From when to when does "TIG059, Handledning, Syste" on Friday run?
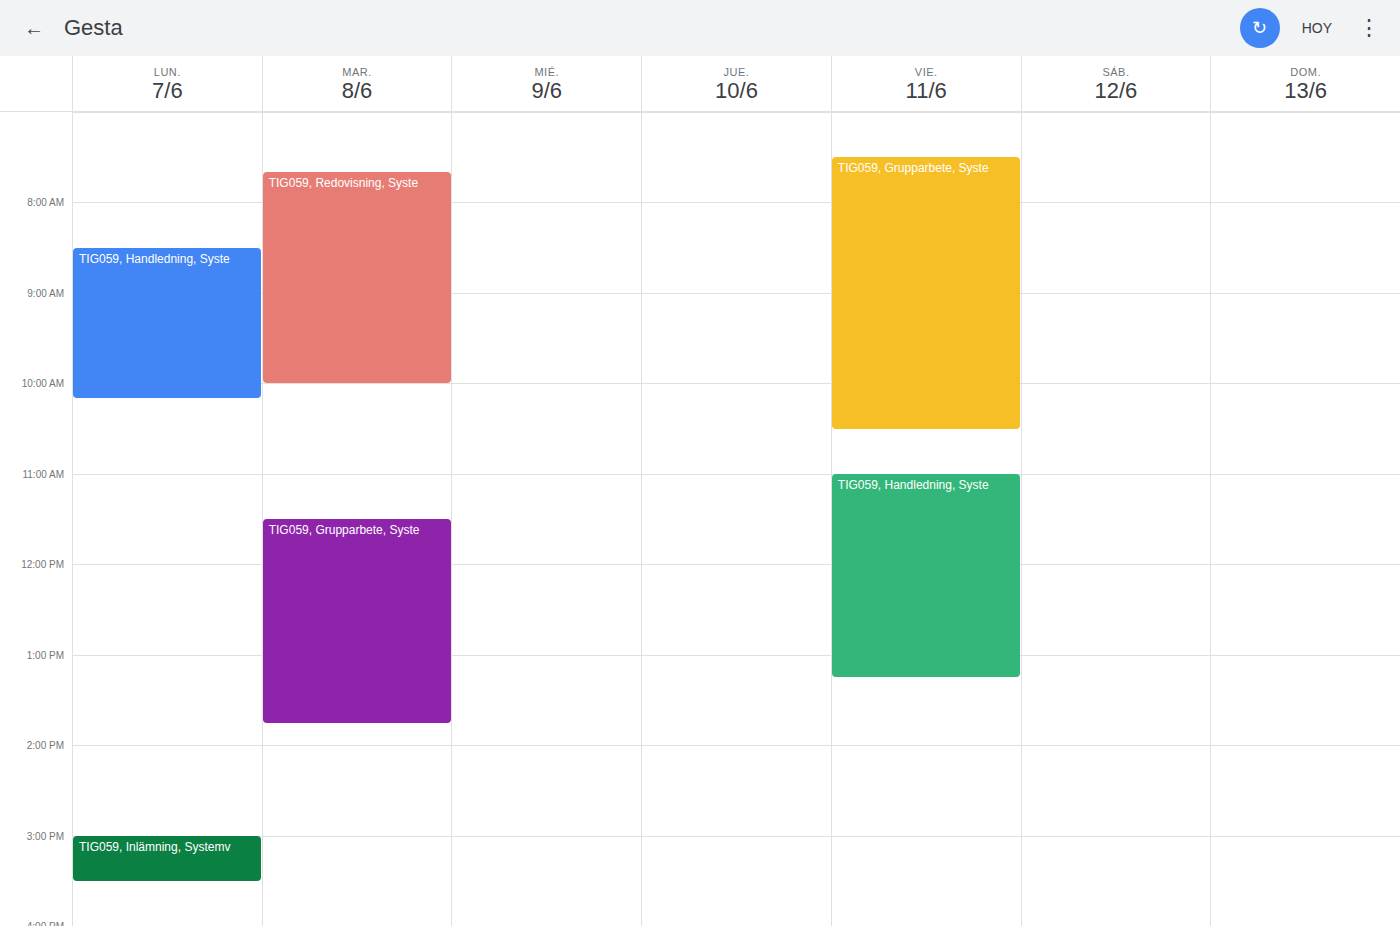
11:00 AM to 1:15 PM